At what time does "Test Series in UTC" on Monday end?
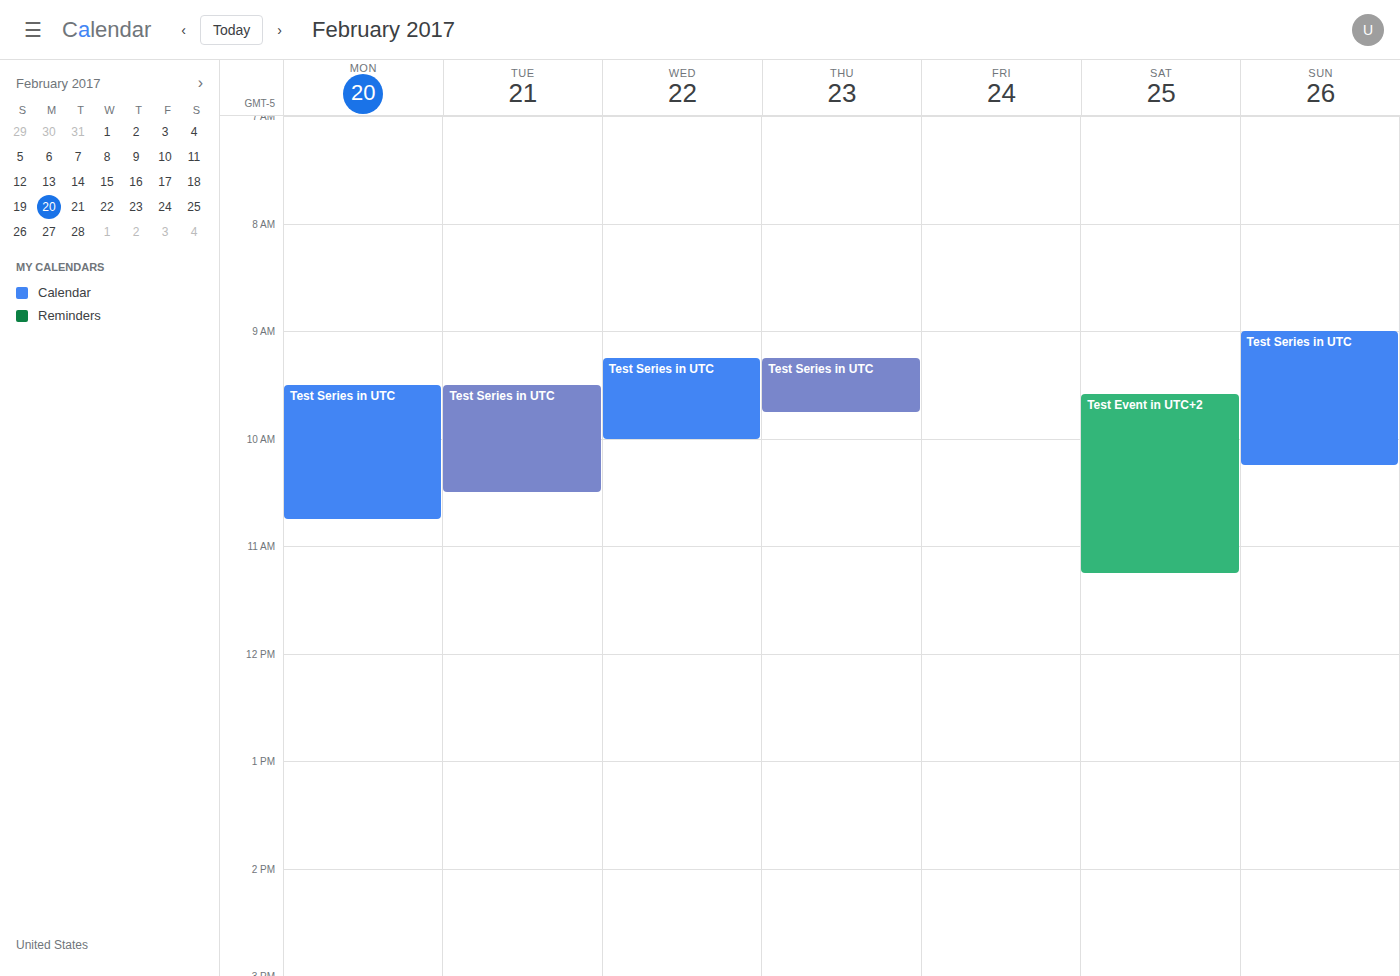
10:45